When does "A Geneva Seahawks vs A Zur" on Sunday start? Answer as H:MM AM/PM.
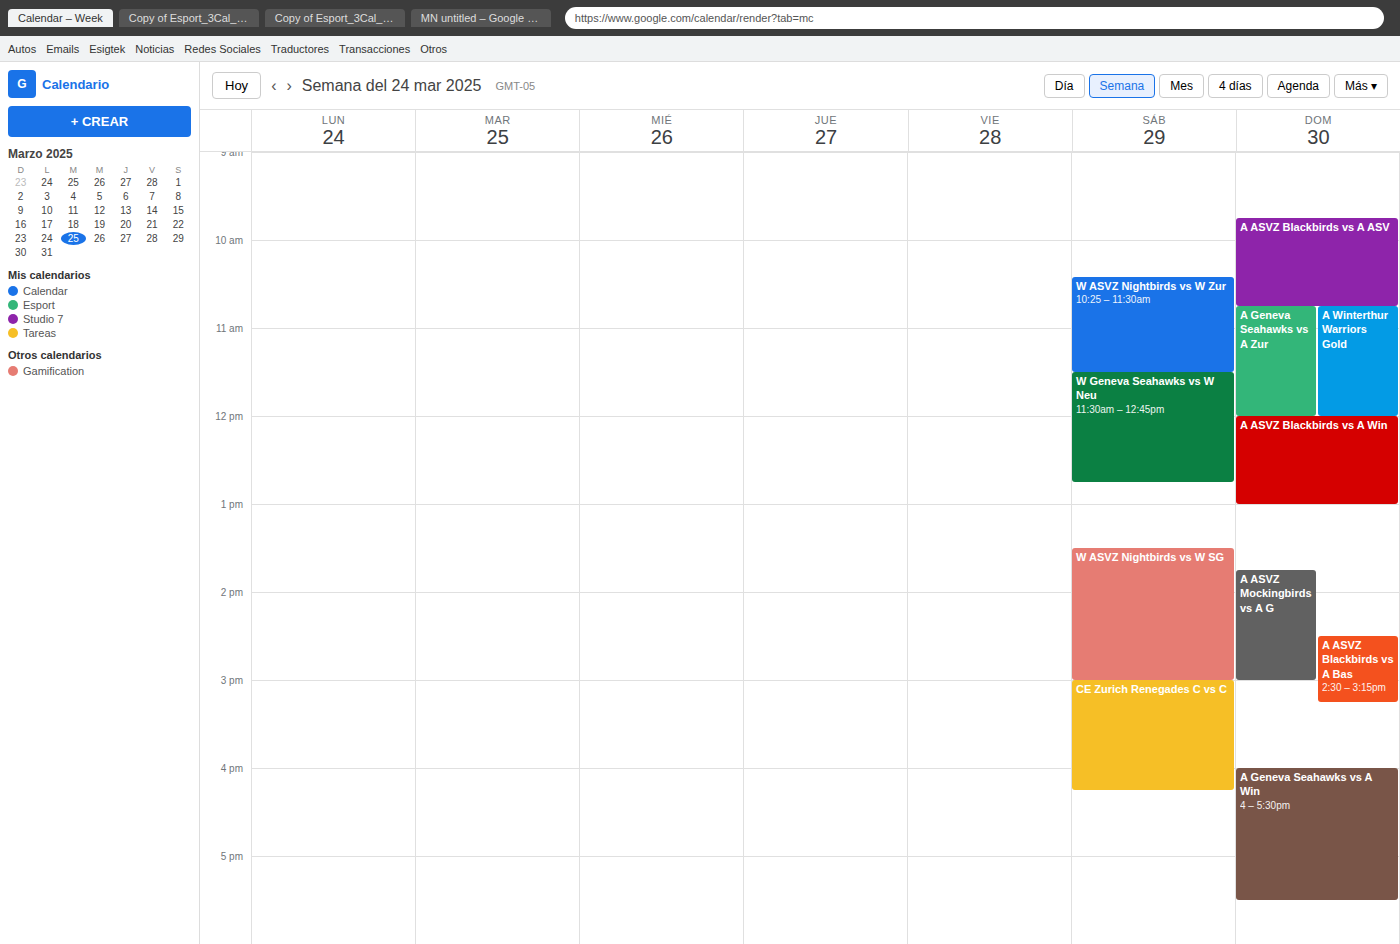
10:45 AM